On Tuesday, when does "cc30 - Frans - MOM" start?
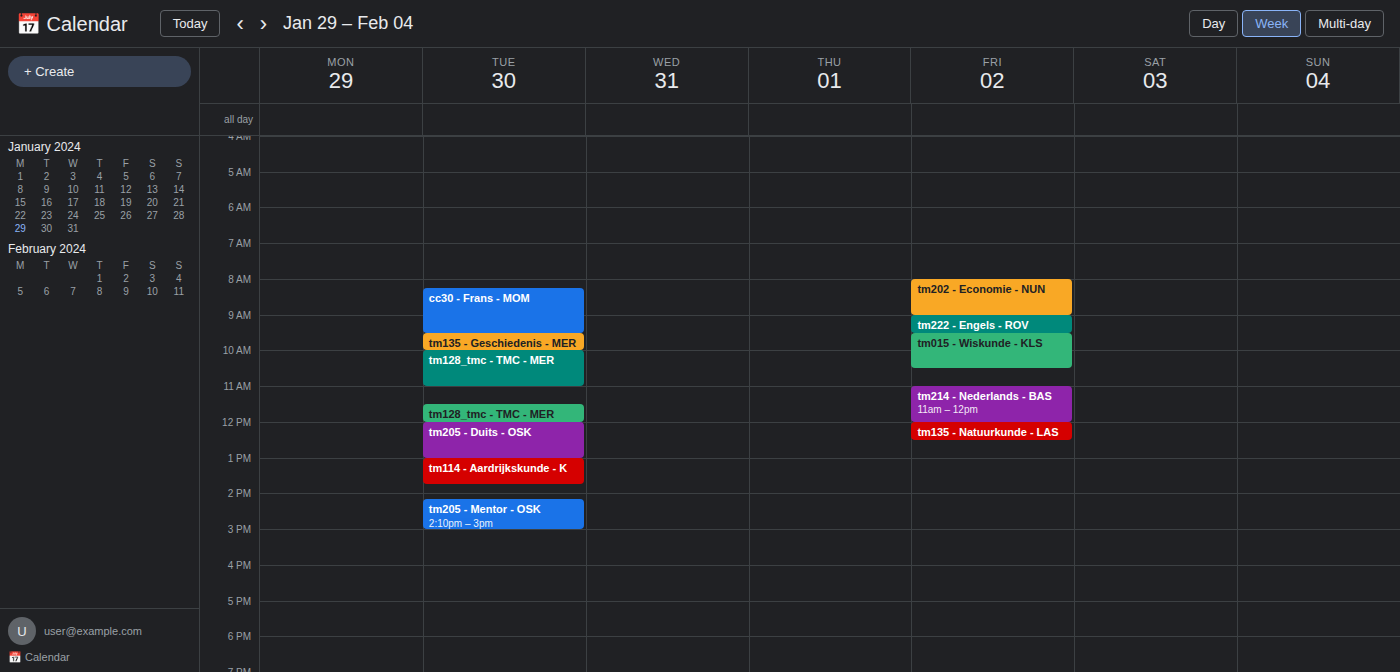
08:15